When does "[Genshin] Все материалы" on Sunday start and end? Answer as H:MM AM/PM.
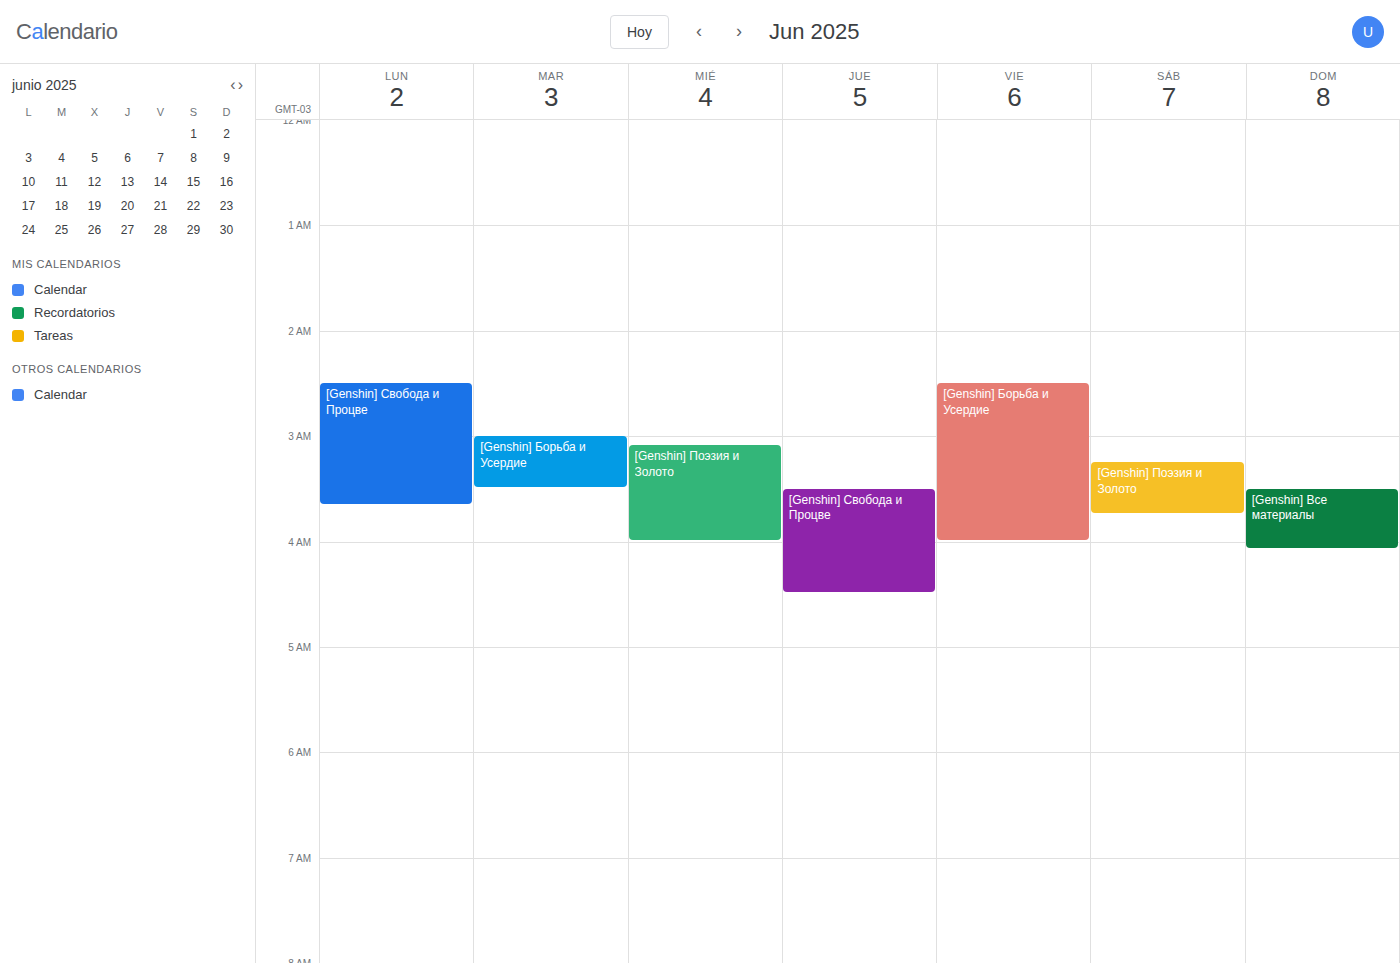
3:30 AM to 4:05 AM